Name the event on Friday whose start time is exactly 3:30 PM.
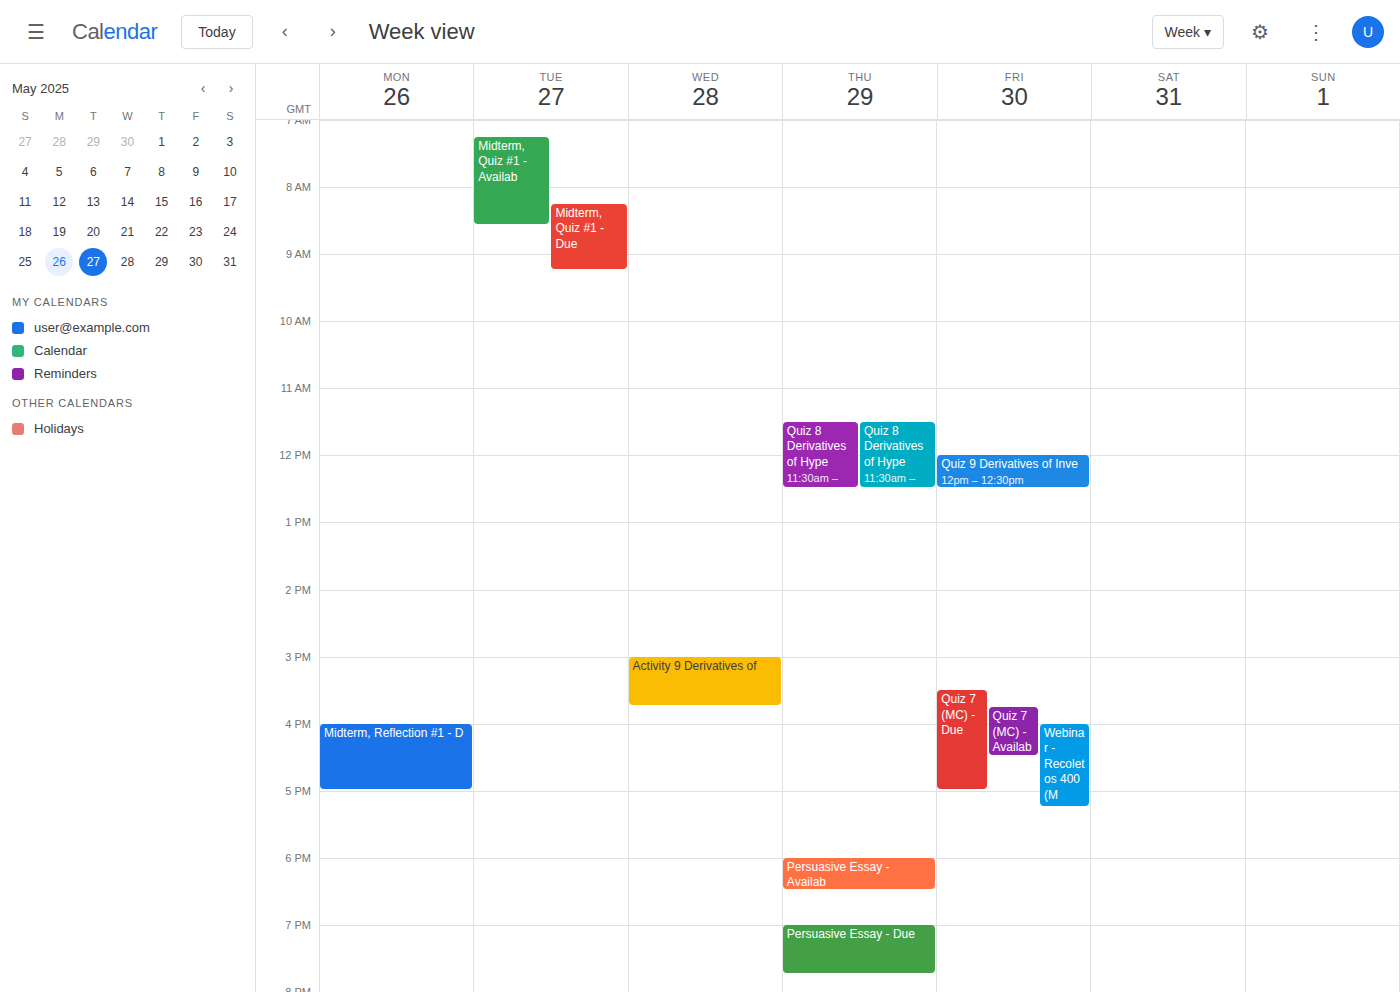
"Quiz 7 (MC) - Due"